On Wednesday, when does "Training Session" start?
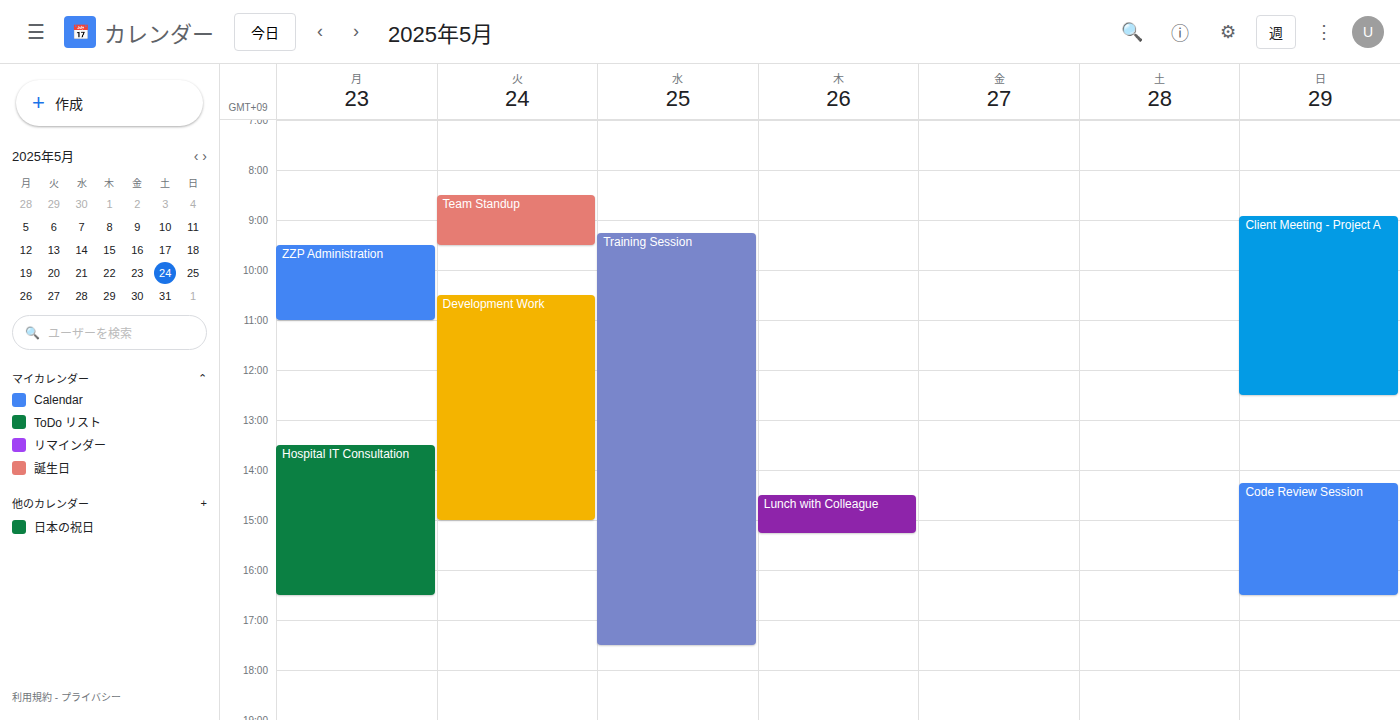
9:15 AM